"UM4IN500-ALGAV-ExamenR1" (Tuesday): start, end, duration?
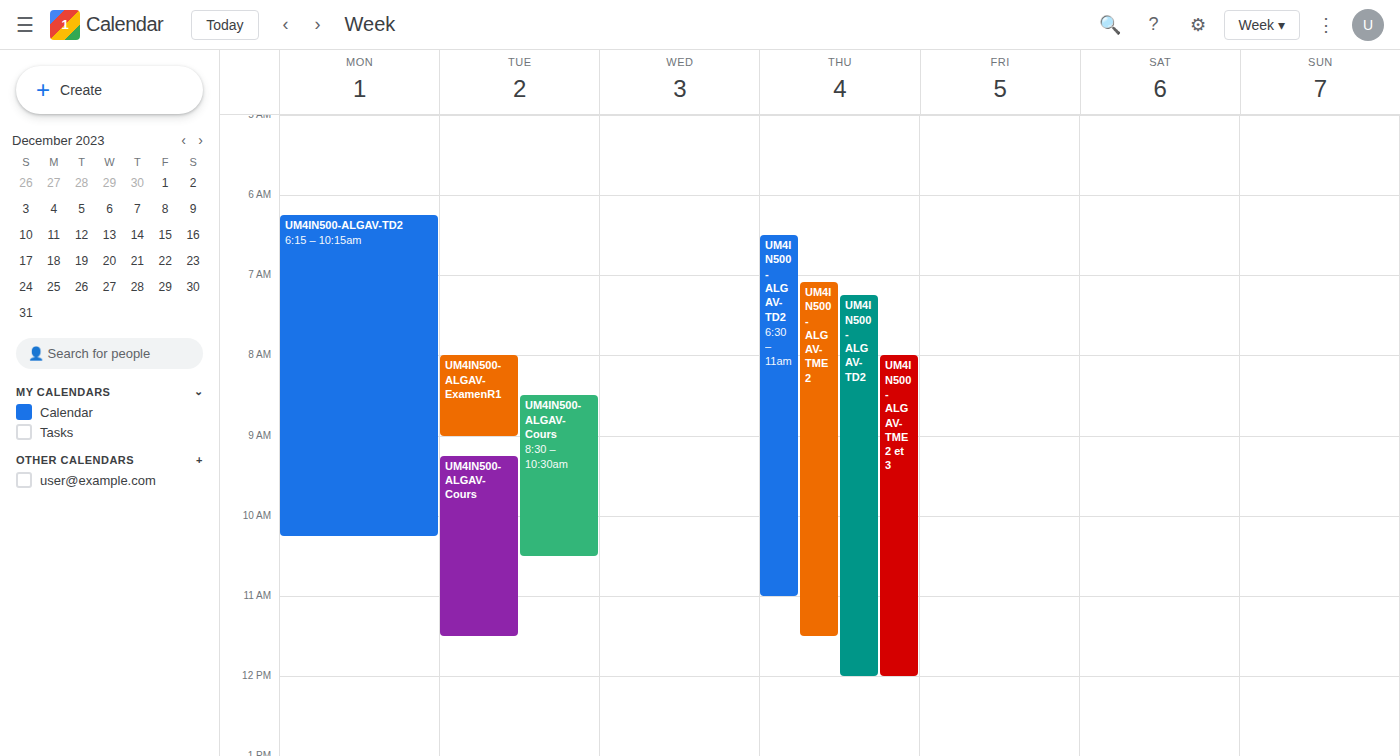
8:00 AM to 9:00 AM, 1 hour